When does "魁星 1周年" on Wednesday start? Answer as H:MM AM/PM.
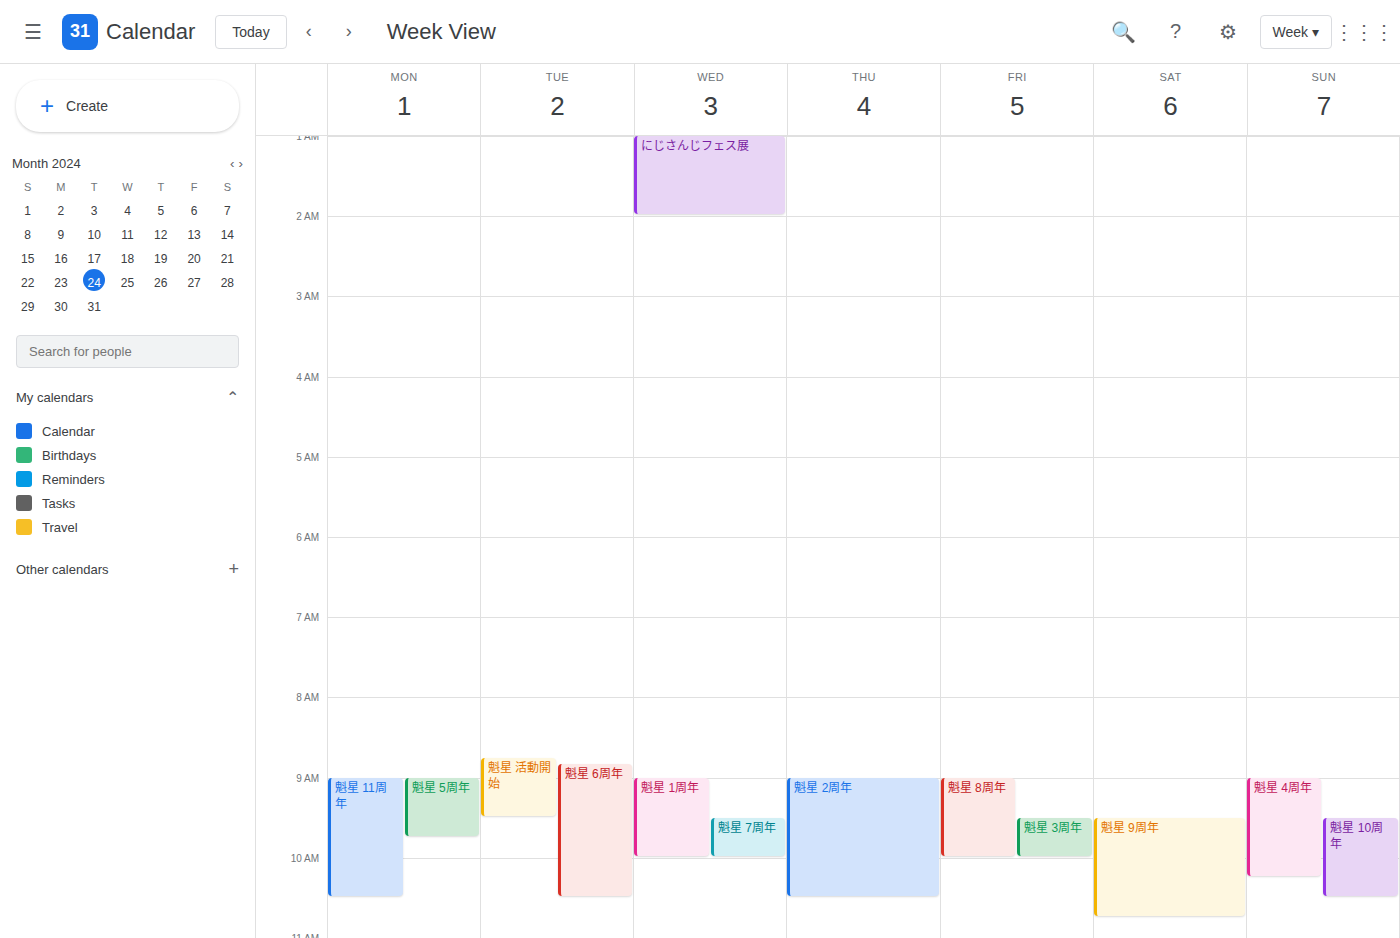
9:00 AM